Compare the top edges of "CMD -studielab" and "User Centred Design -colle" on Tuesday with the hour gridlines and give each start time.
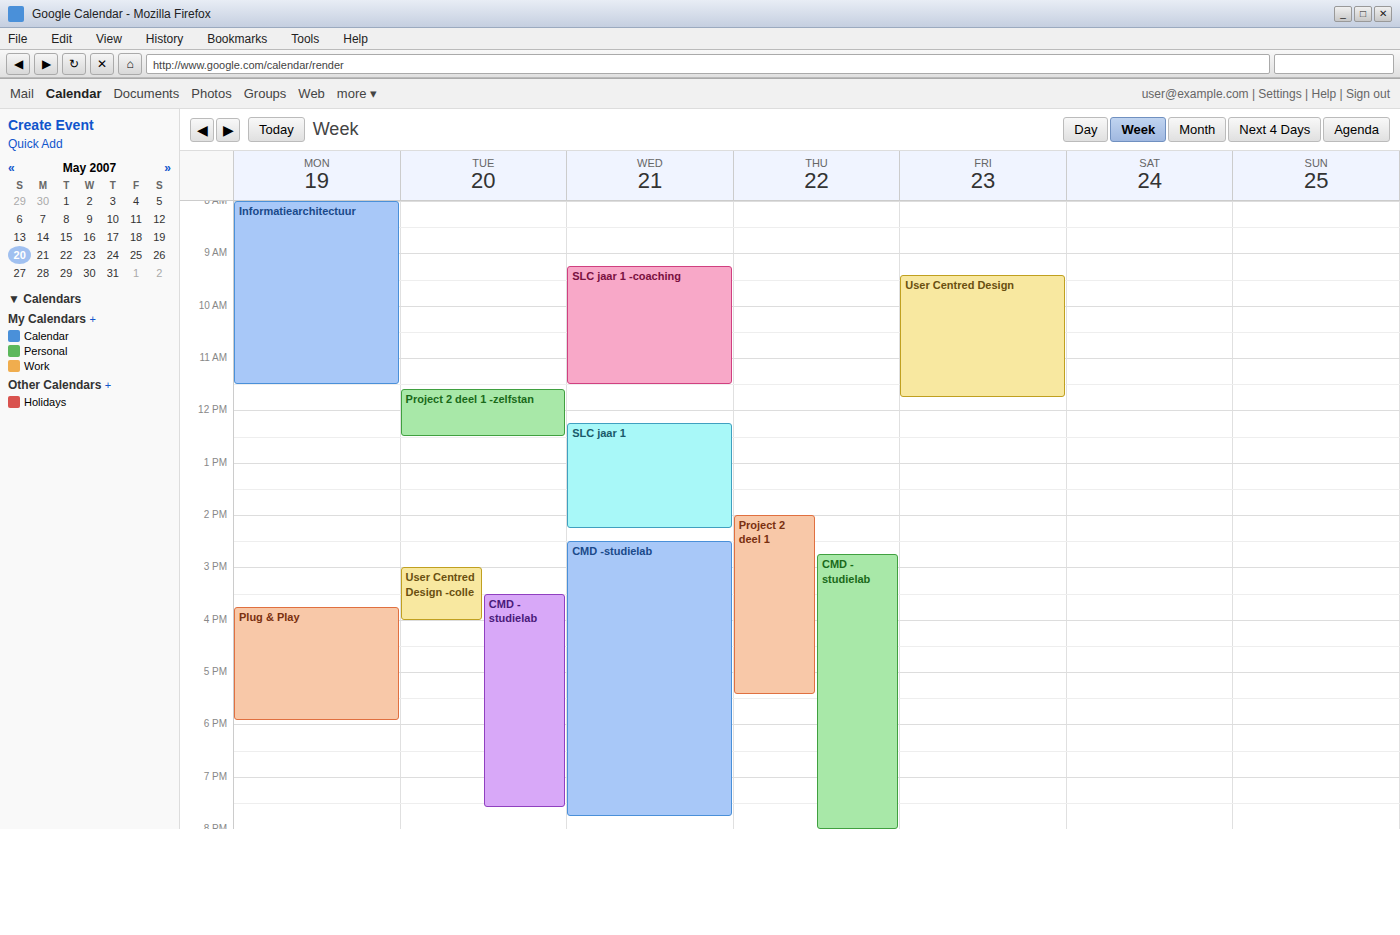
"CMD -studielab": 3:30 PM, halfway between the 3 PM and 4 PM lines. "User Centred Design -colle": 3:00 PM, exactly on the 3 PM line.